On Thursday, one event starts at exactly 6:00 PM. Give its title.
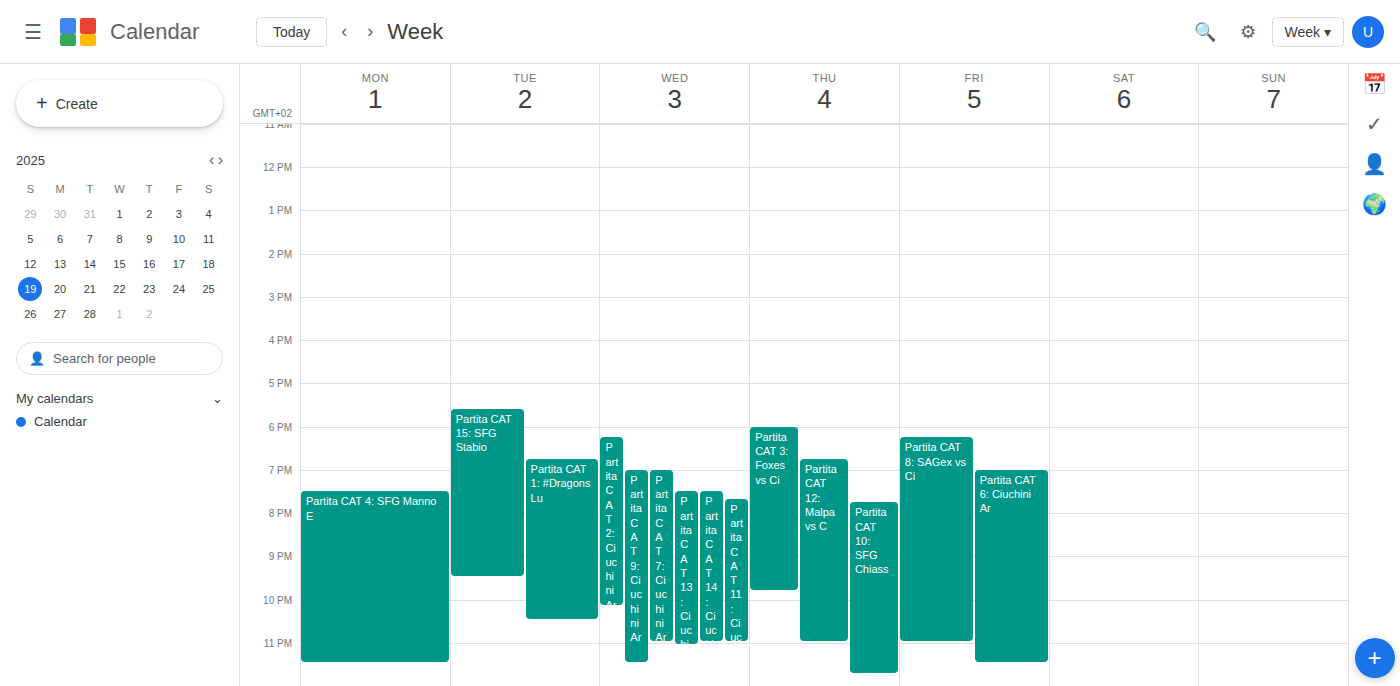
"Partita CAT 3: Foxes vs Ci"